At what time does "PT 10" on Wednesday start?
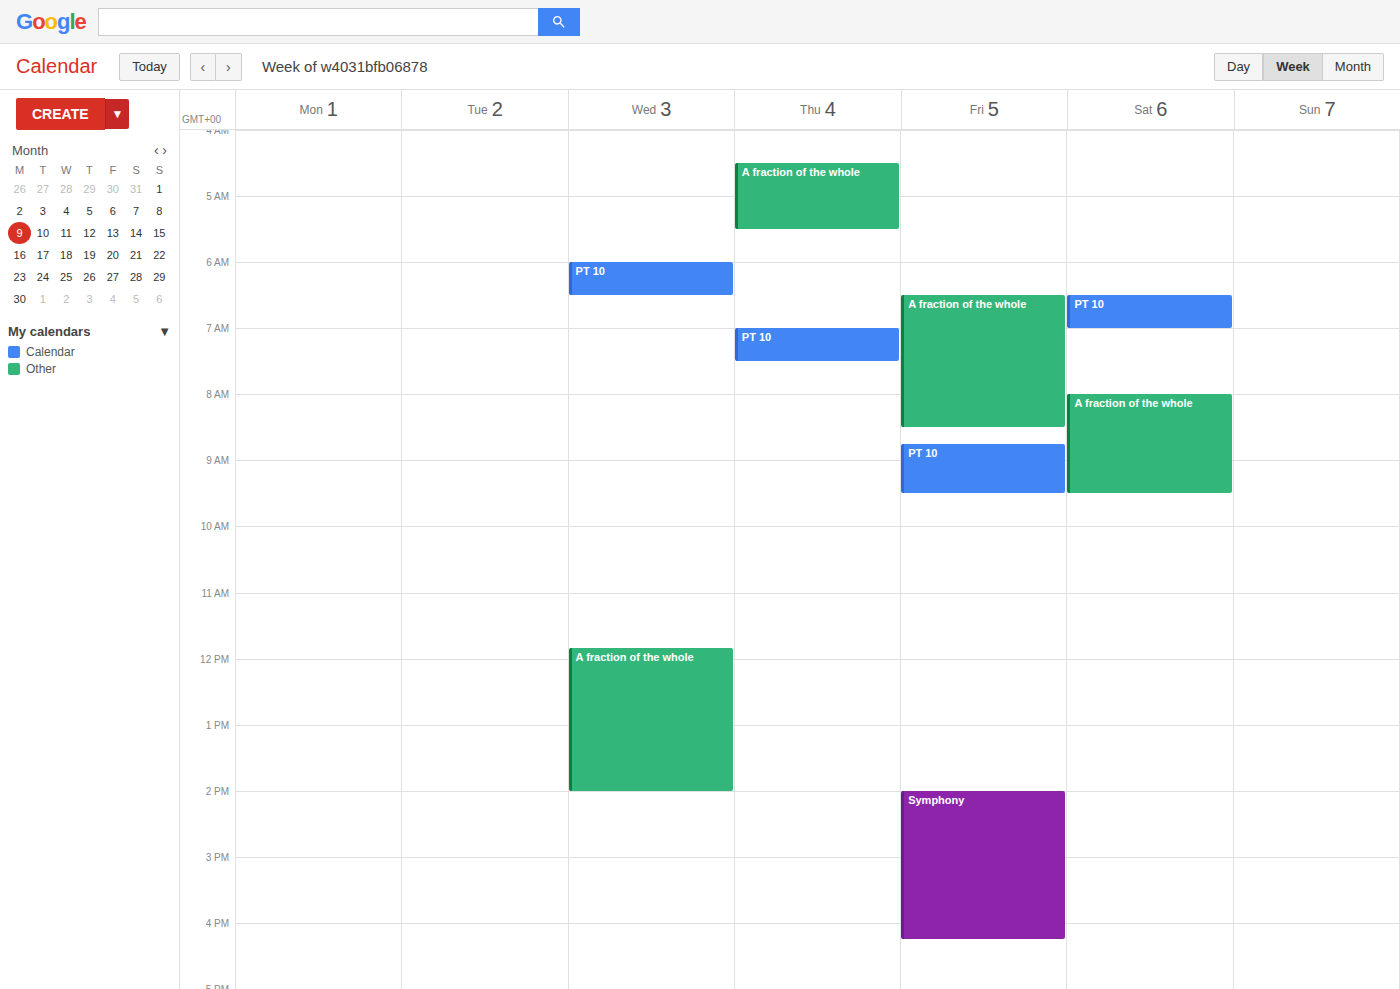
6:00 AM